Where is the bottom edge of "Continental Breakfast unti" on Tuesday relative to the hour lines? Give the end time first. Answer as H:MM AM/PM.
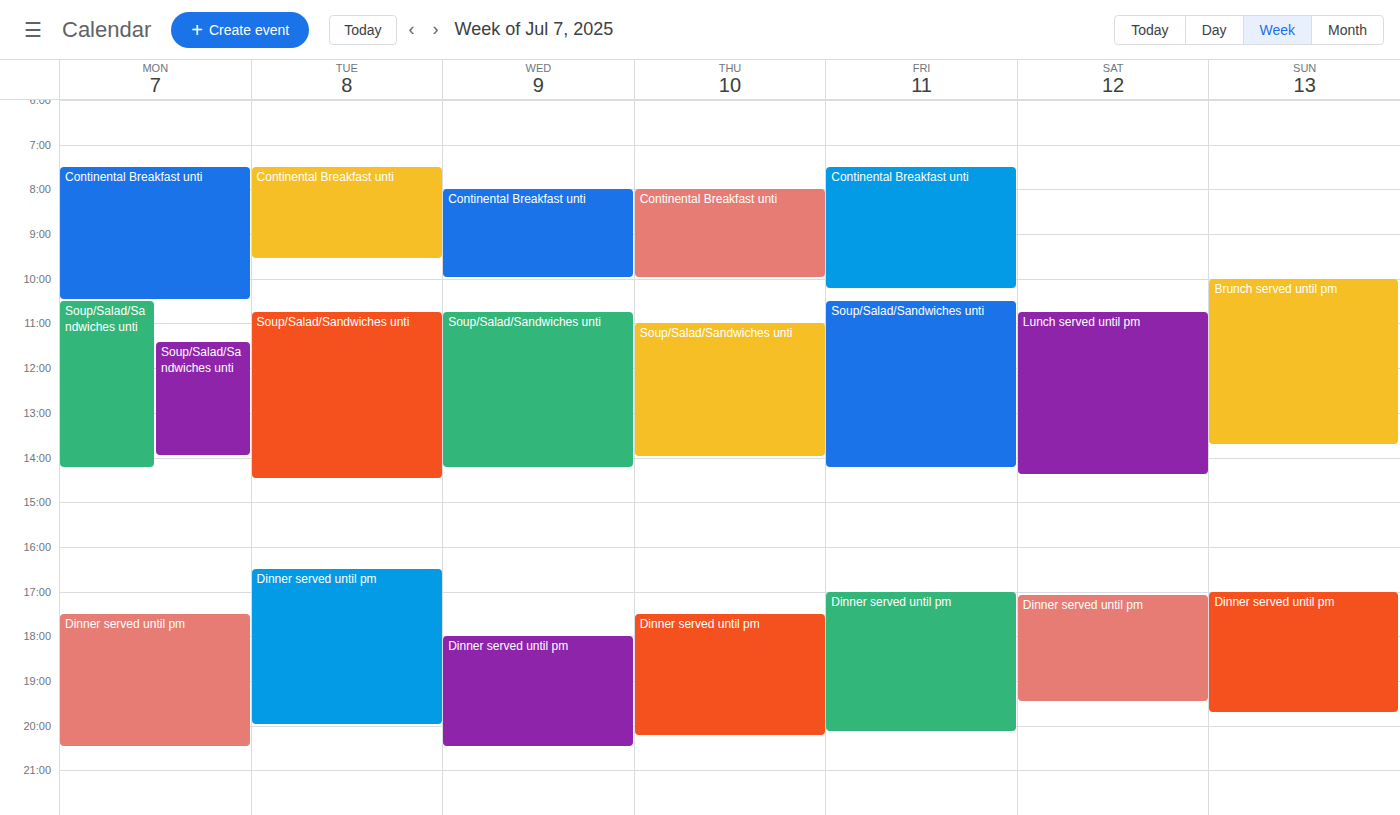
9:35 AM -- neither: 35 minutes below the 9 AM line and 25 minutes above the 10 AM line.